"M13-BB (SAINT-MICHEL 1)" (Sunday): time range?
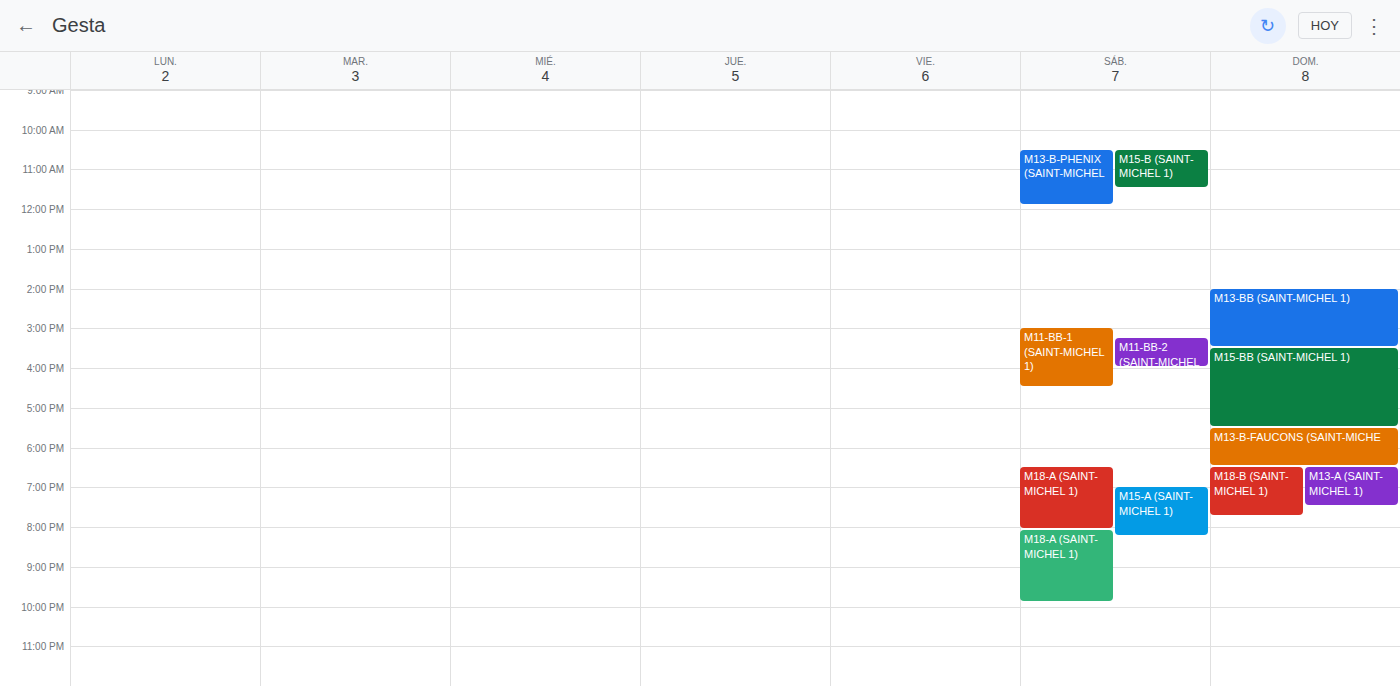
2:00 PM to 3:30 PM